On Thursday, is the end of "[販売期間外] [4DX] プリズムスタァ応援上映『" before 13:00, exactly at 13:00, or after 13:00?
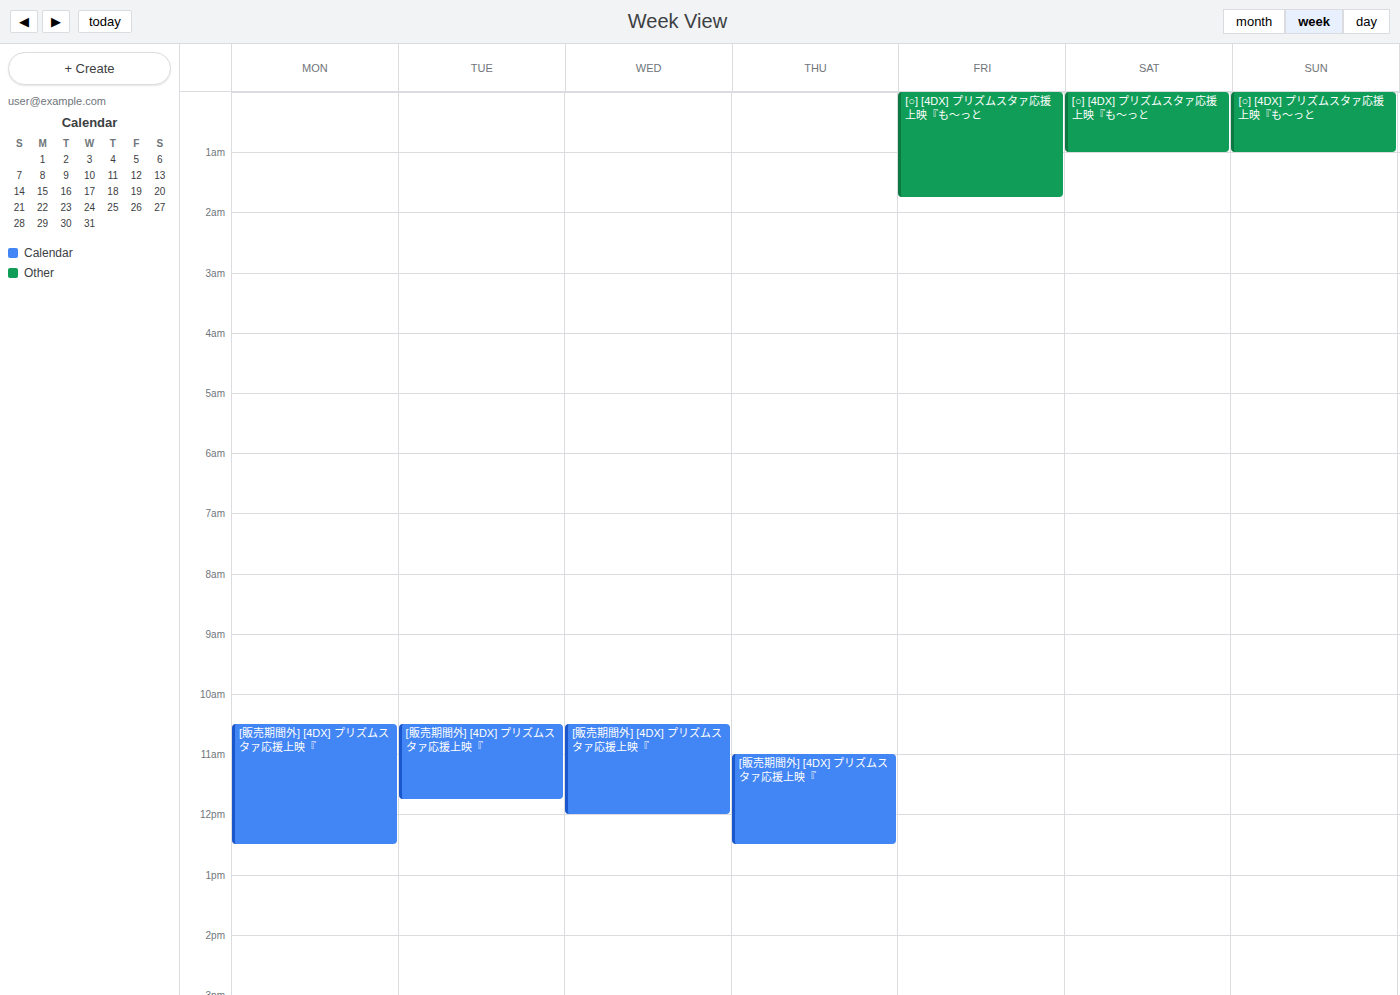
12:30 -- before 13:00, 30 minutes above the 13:00 line.